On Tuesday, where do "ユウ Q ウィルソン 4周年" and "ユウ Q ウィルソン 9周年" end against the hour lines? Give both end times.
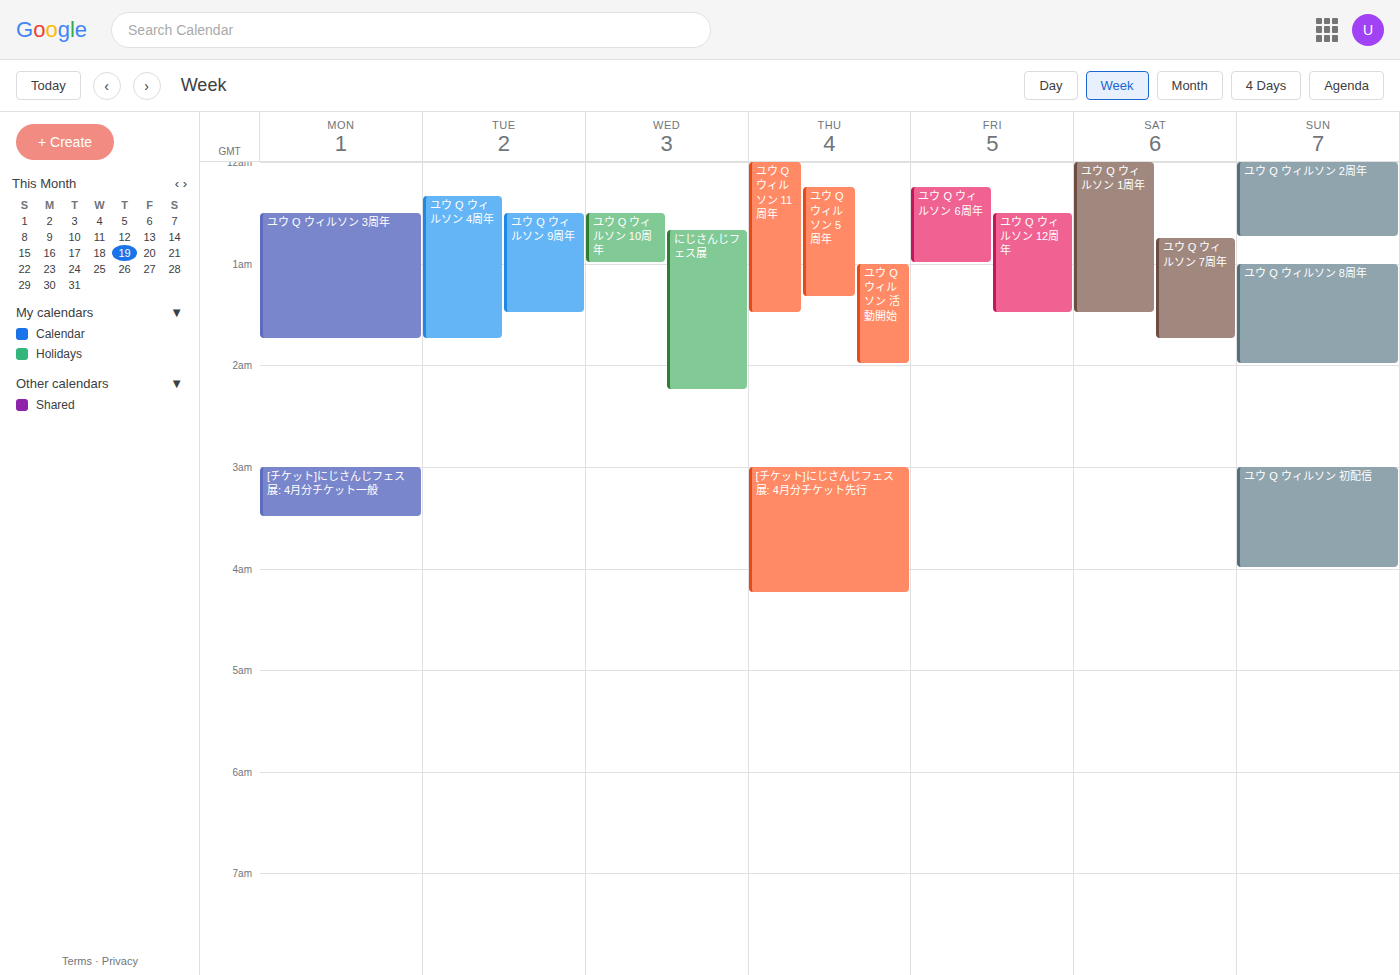
"ユウ Q ウィルソン 4周年": 1:45 AM, neither: three quarters of the way from the 1 AM line to the 2 AM line. "ユウ Q ウィルソン 9周年": 1:30 AM, halfway between the 1 AM and 2 AM lines.